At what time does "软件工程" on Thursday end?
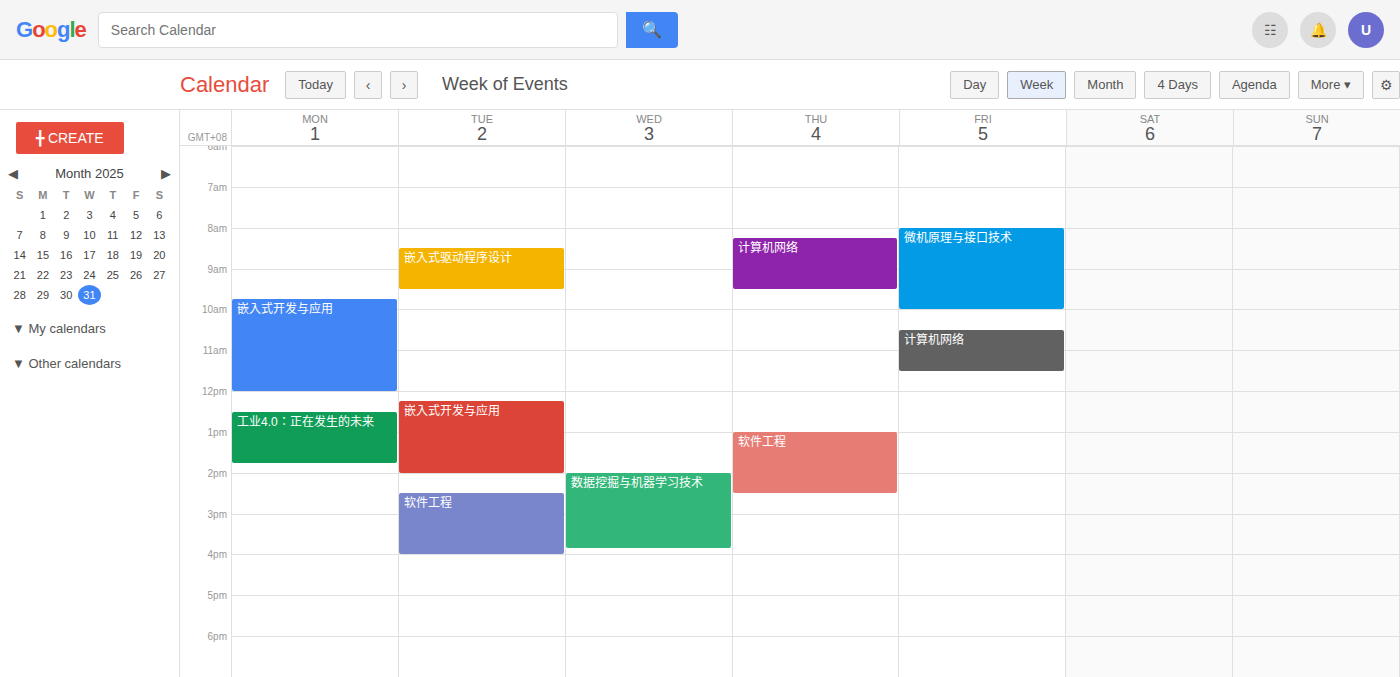
2:30 PM